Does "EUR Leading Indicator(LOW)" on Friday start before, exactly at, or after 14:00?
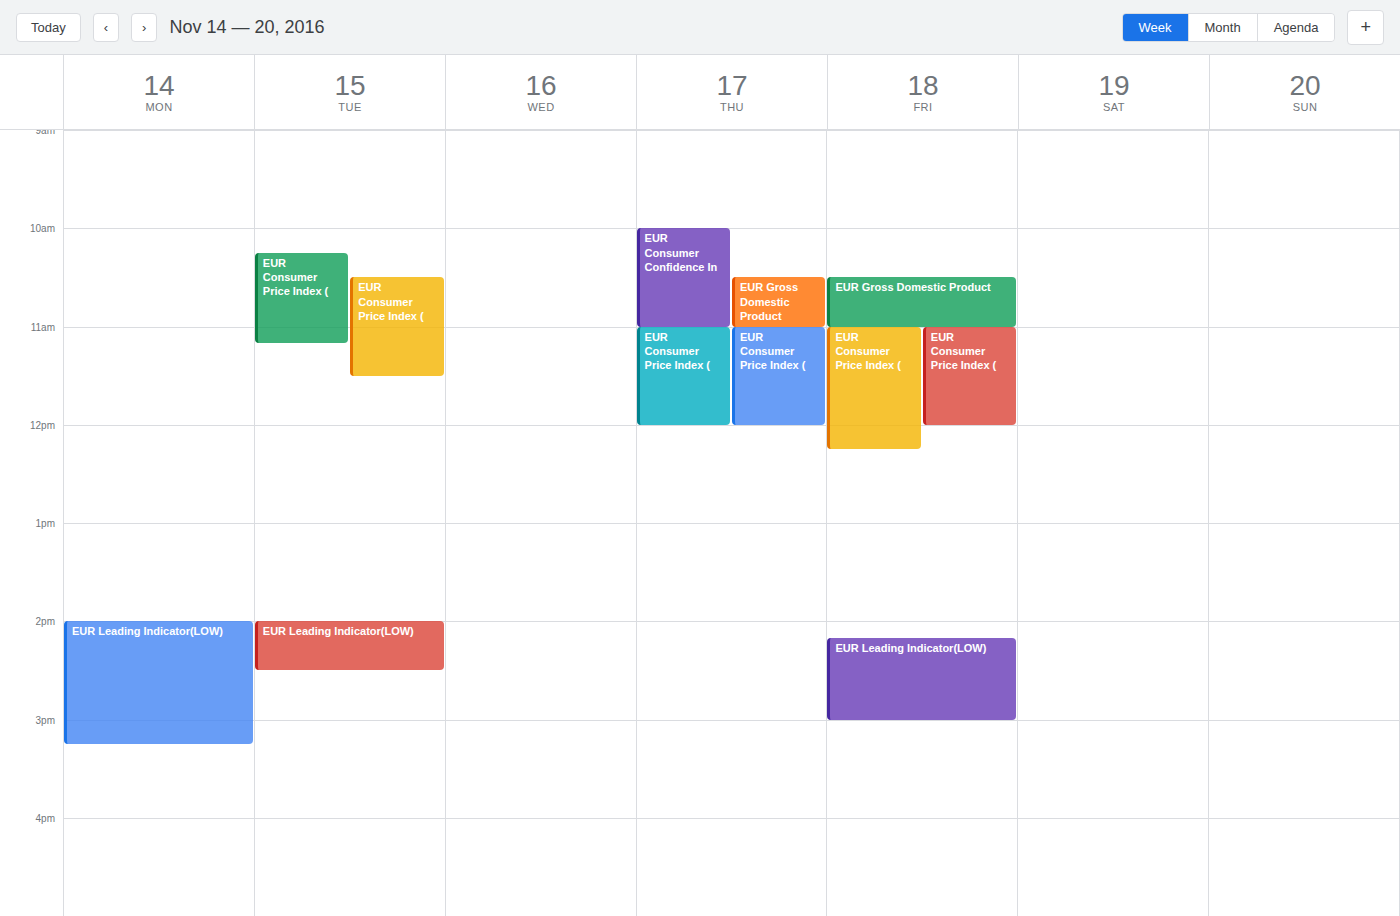
14:10 -- after 14:00, 10 minutes below the 14:00 line.